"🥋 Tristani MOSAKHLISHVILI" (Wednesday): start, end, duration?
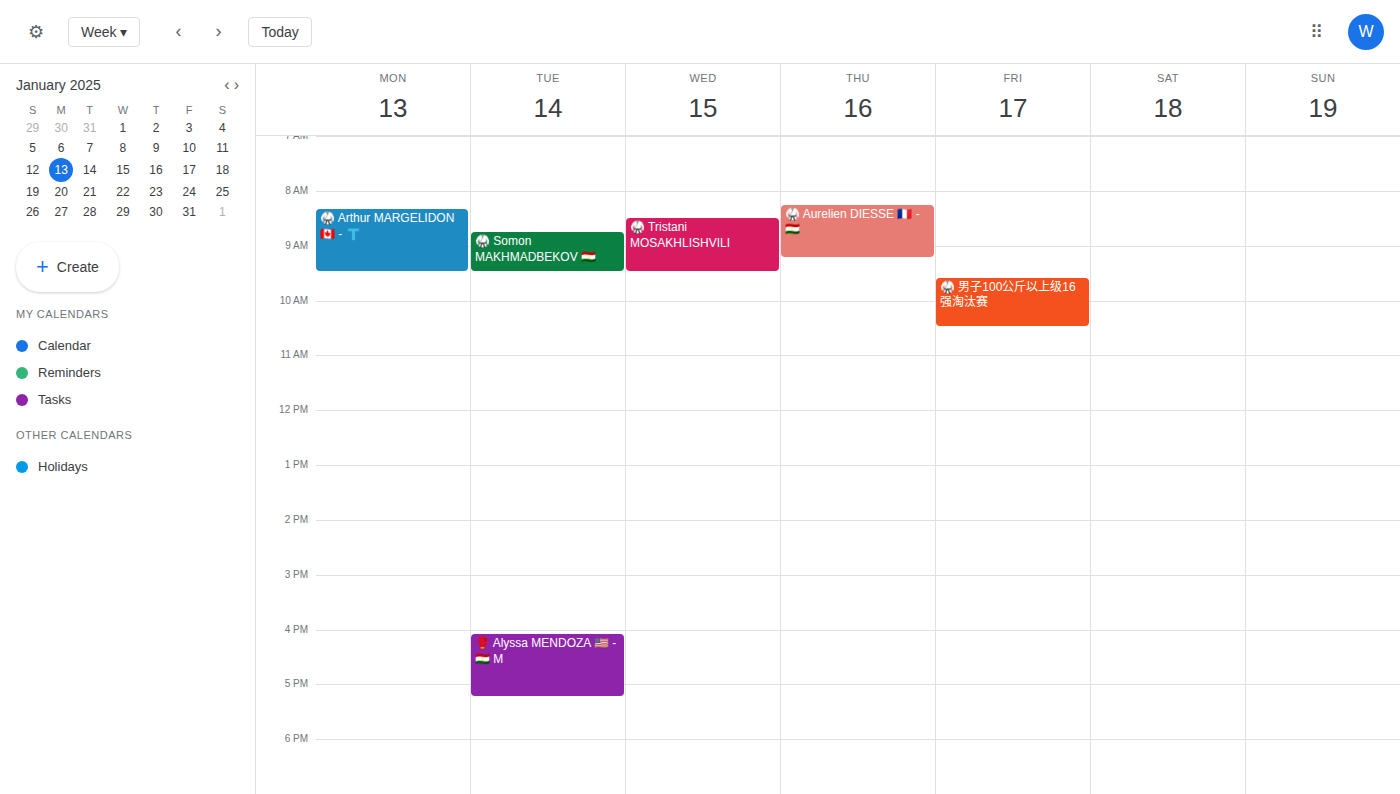
8:30 AM to 9:30 AM, 1 hour